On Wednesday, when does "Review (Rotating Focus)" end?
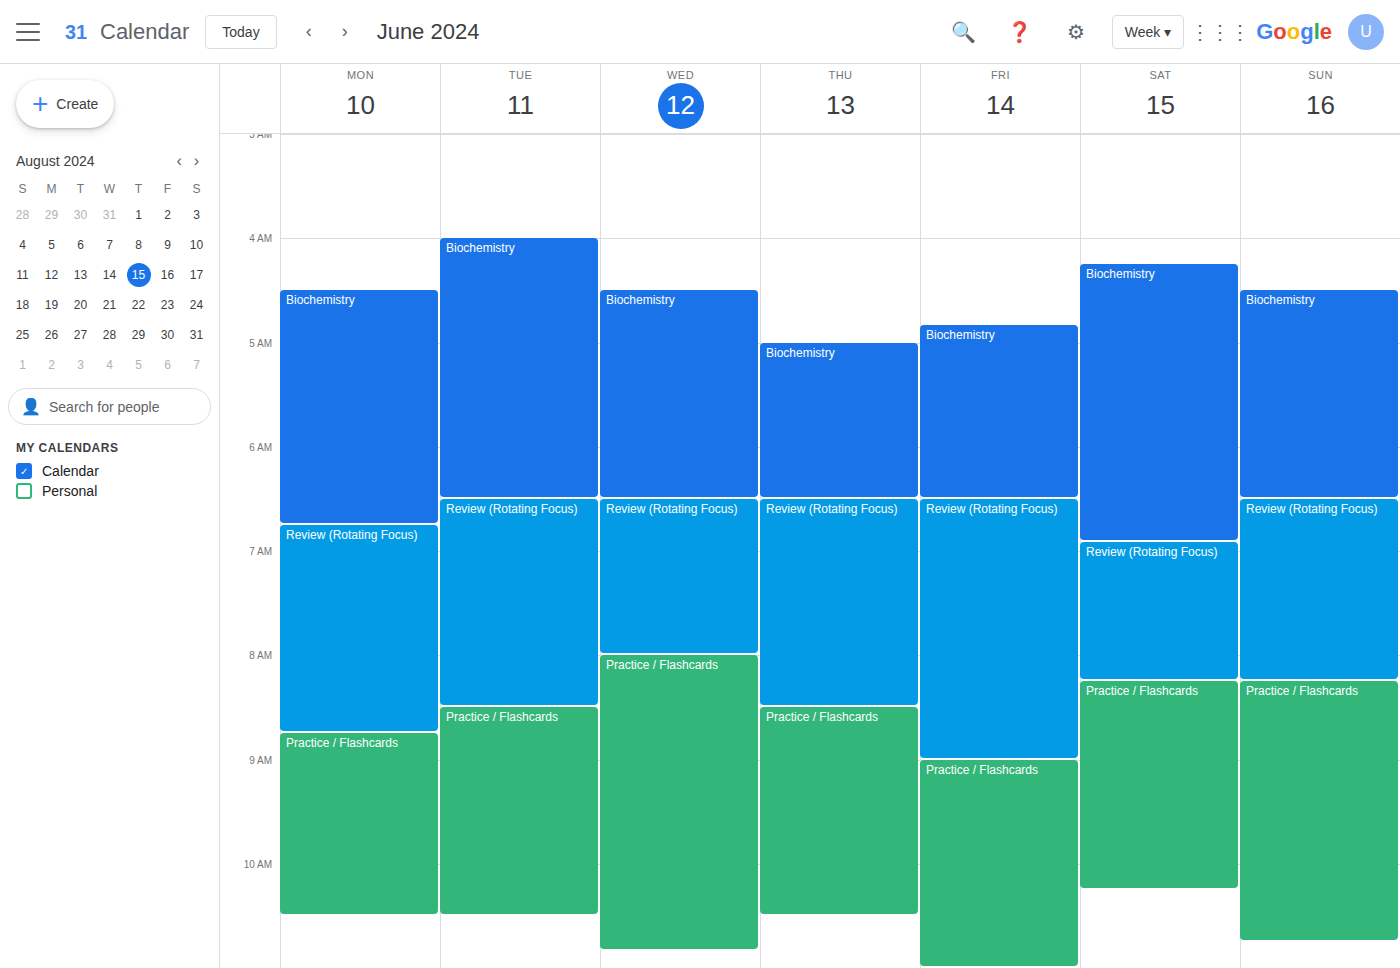
8:00 AM